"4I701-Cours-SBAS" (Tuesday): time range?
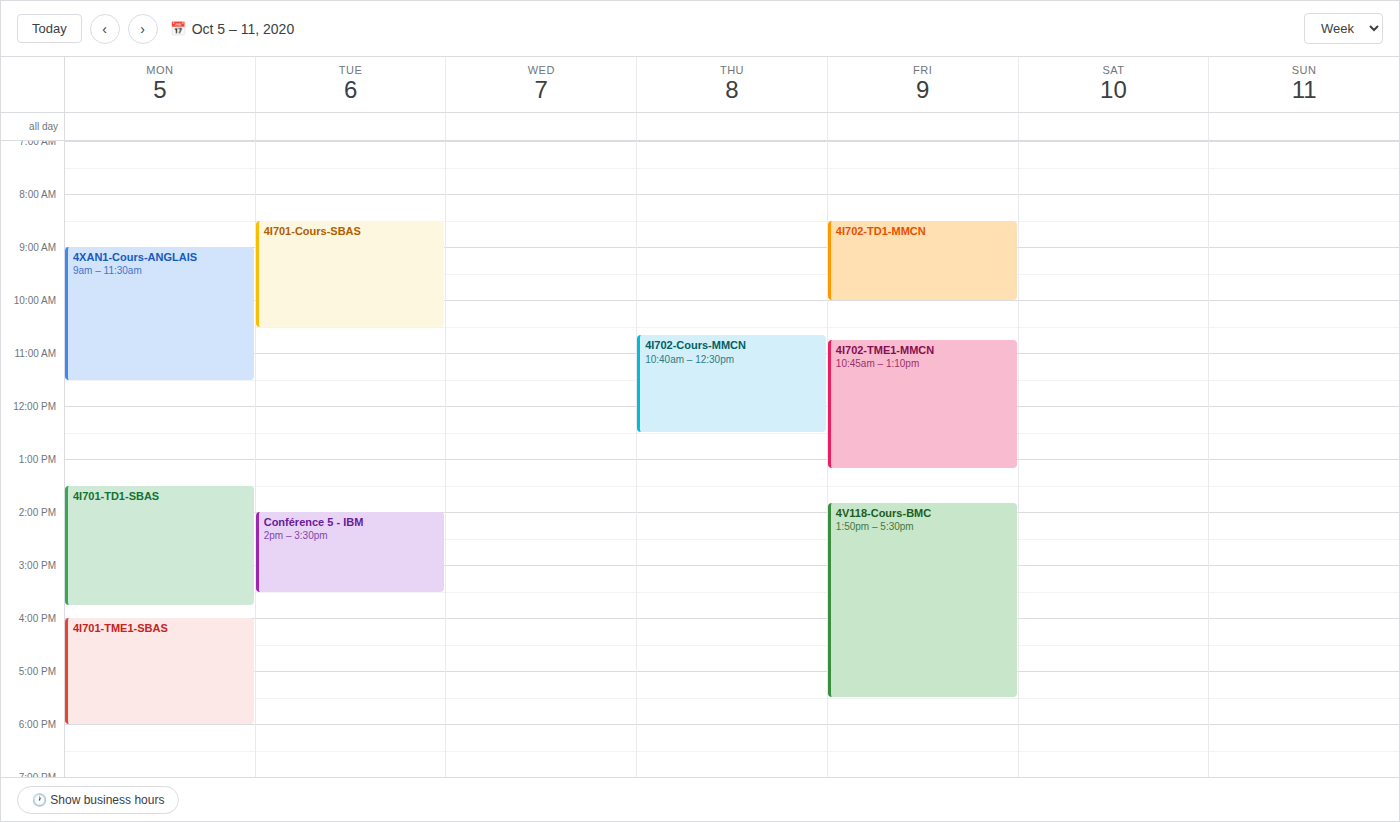
08:30 to 10:30